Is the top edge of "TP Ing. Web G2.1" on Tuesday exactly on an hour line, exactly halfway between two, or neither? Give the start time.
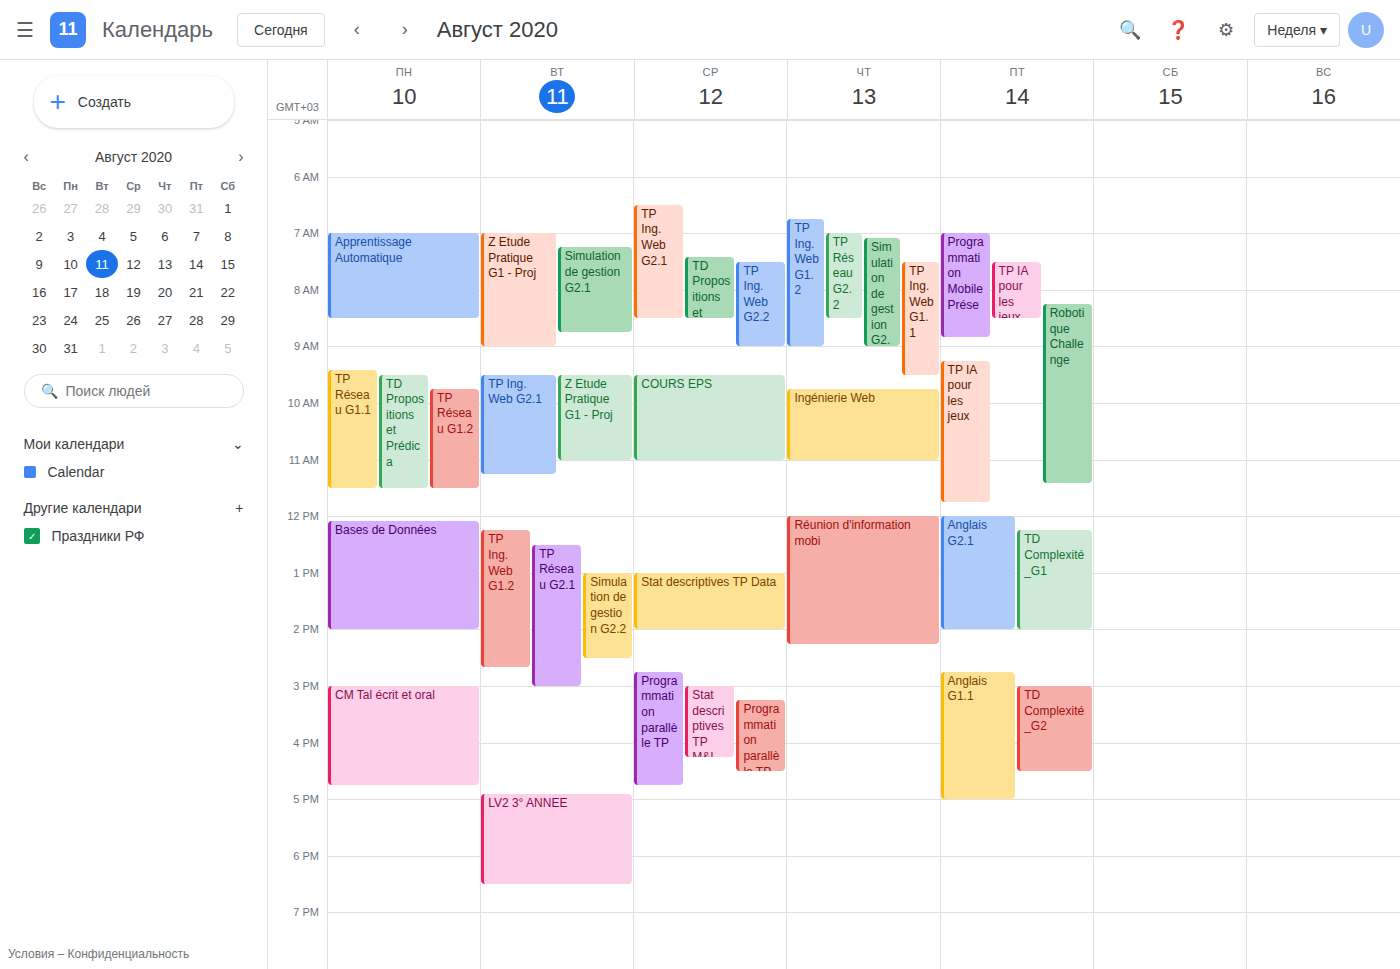
9:30 AM -- halfway between the 9 AM and 10 AM lines.